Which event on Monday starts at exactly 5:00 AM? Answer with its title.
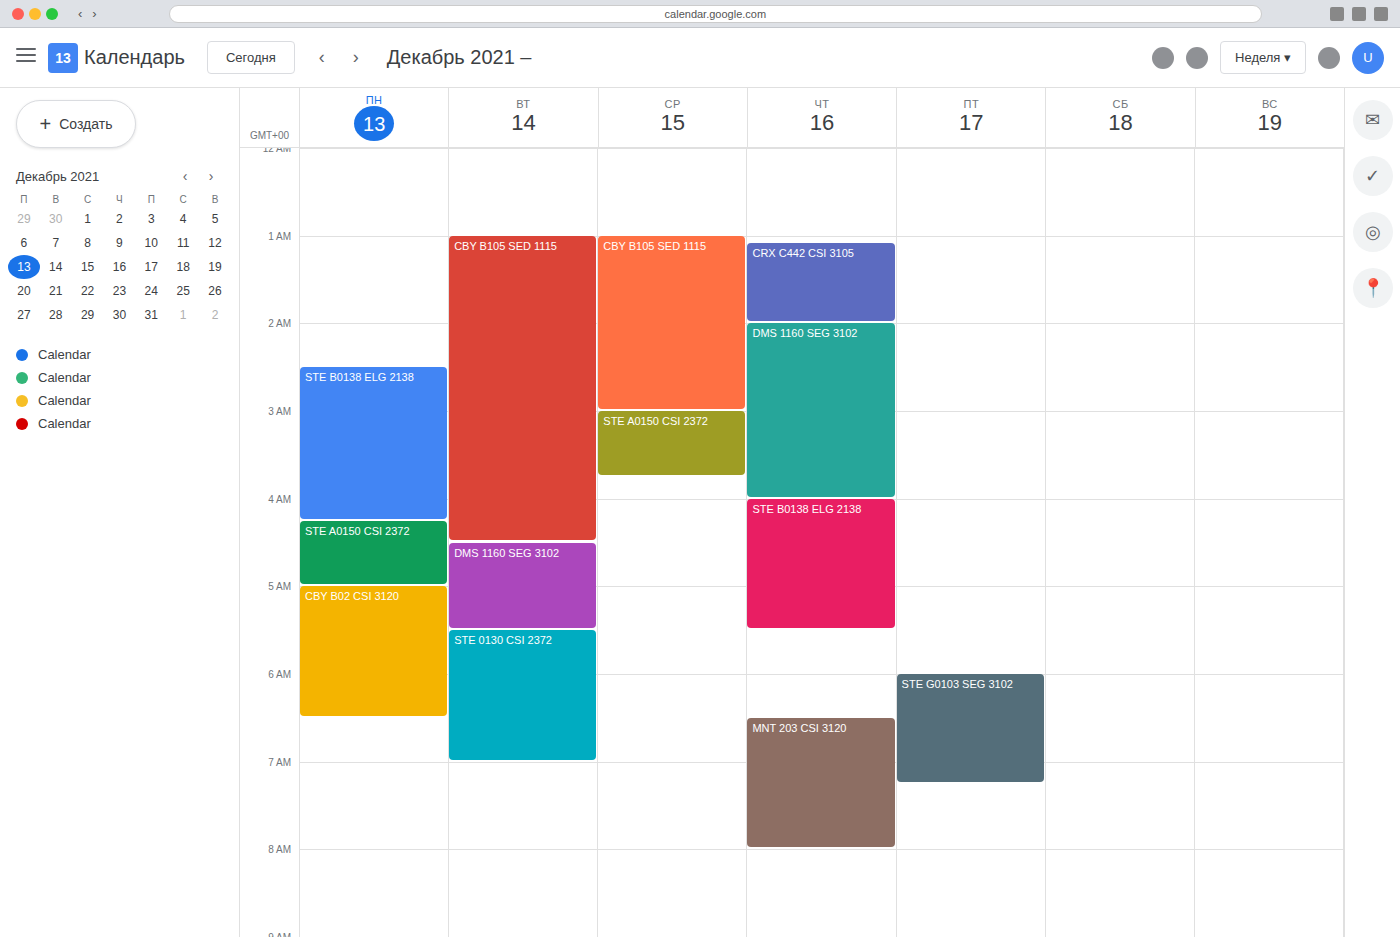
"CBY B02 CSI 3120"